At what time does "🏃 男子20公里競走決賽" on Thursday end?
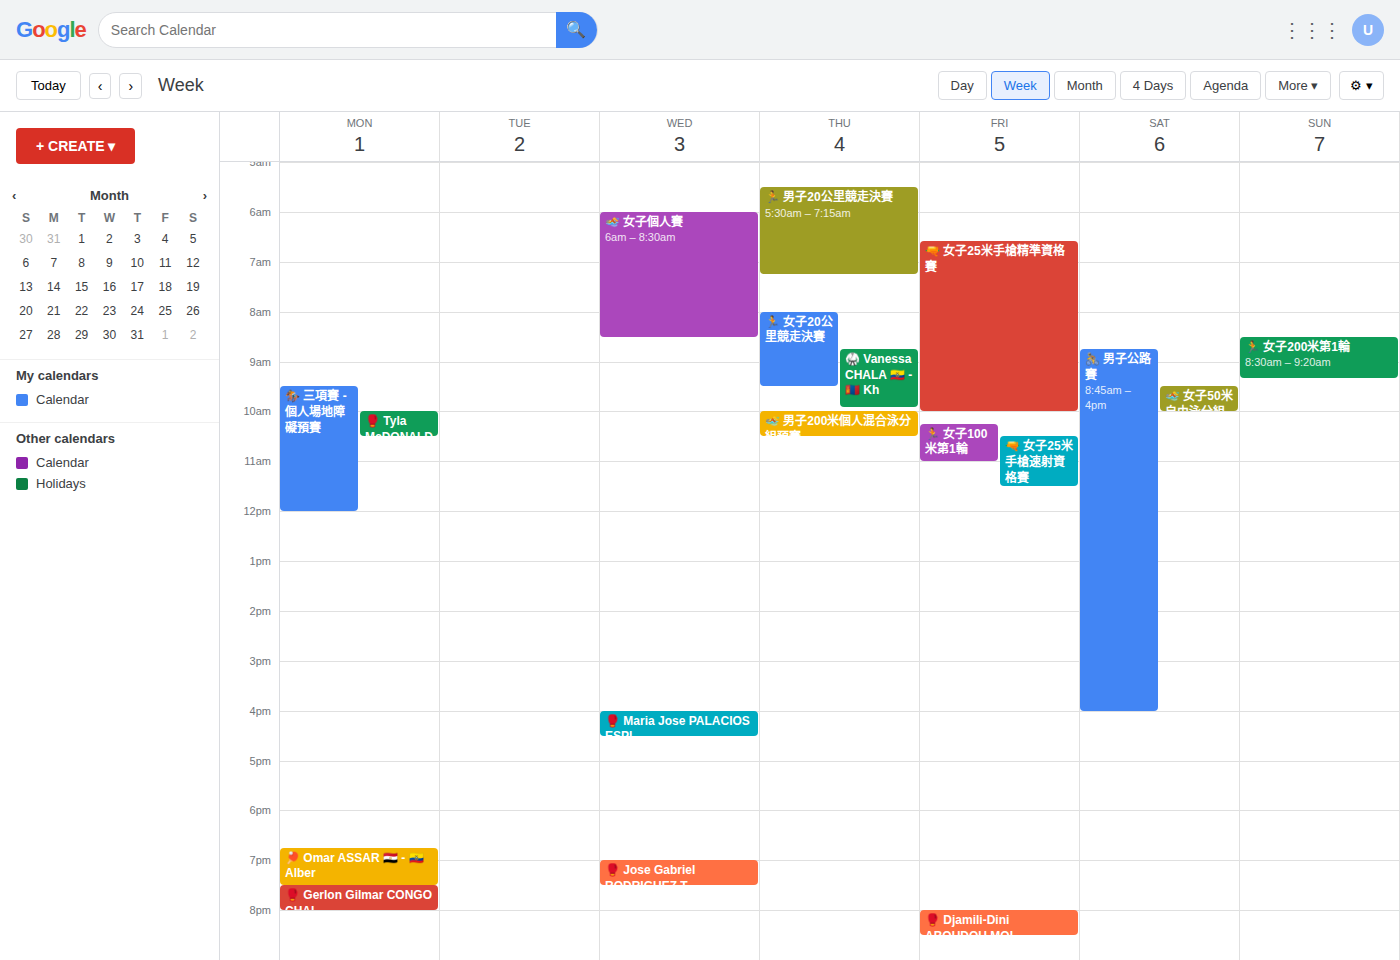
7:15 AM